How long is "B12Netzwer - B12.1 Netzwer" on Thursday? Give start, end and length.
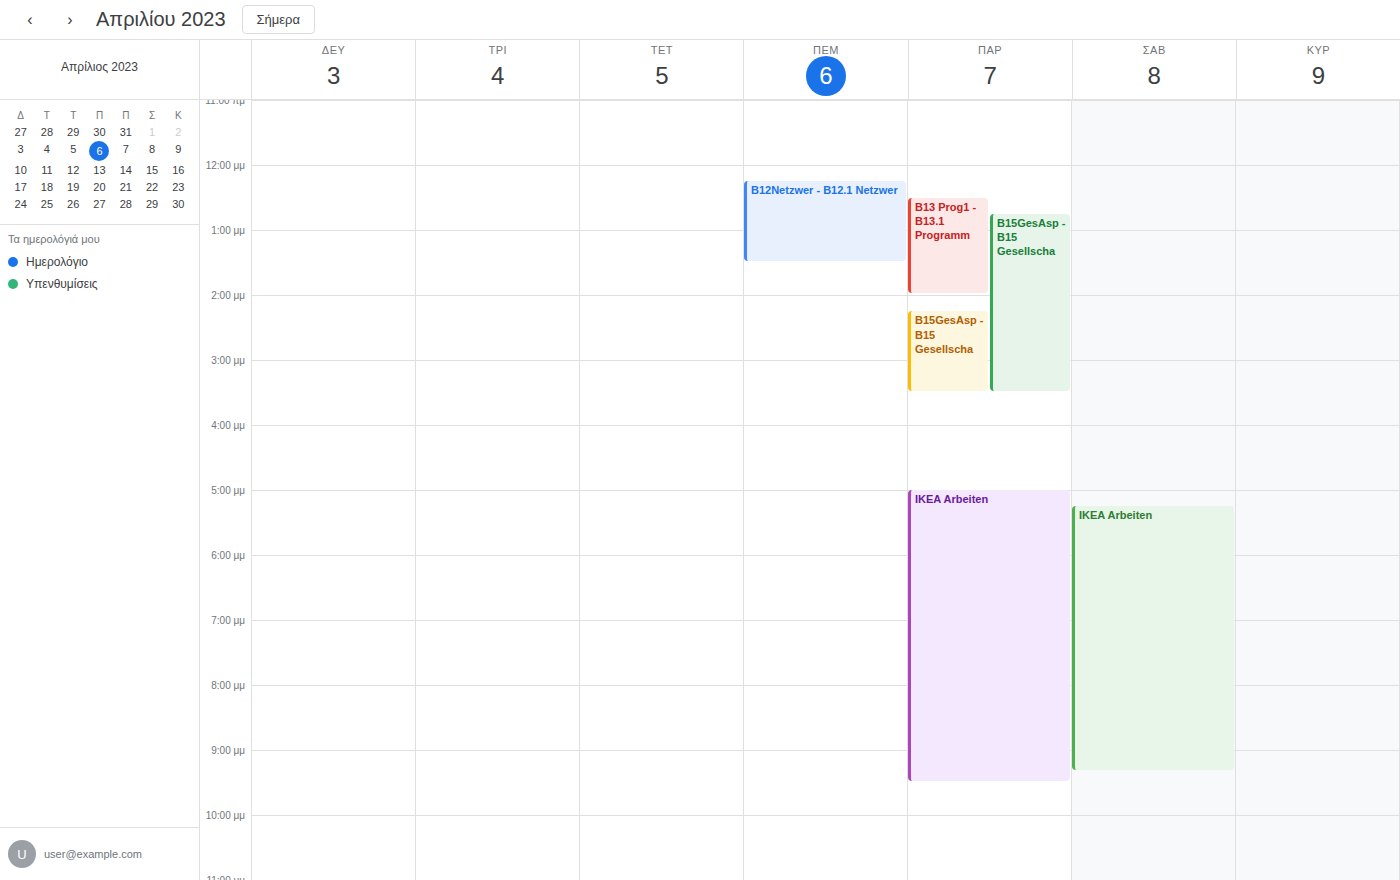
12:15 PM to 1:30 PM, 1 hour 15 minutes